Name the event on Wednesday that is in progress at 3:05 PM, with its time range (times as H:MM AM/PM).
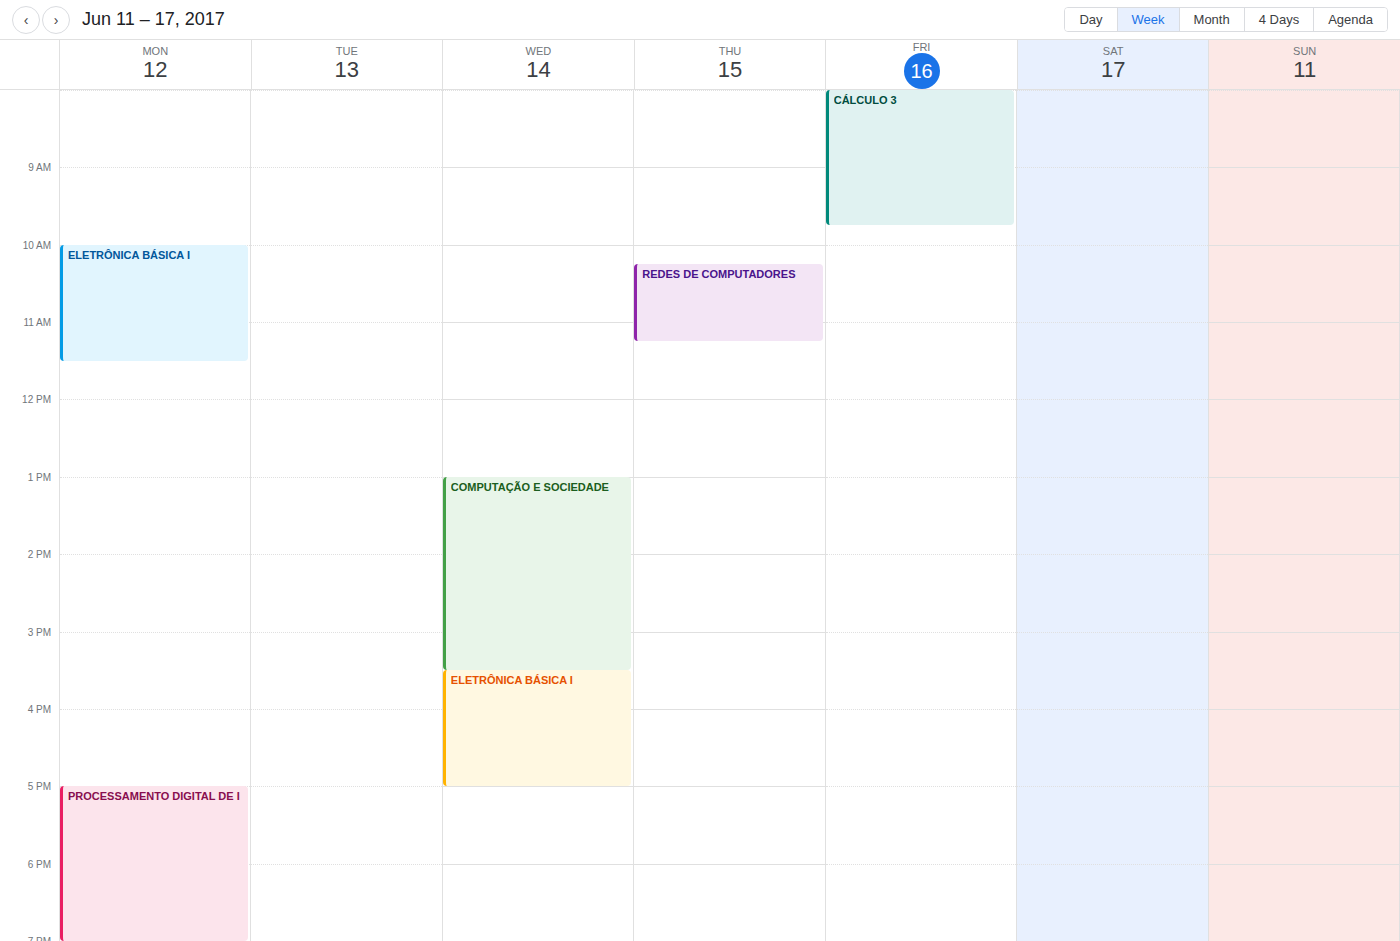
"COMPUTAÇÃO E SOCIEDADE", 1:00 PM to 3:30 PM